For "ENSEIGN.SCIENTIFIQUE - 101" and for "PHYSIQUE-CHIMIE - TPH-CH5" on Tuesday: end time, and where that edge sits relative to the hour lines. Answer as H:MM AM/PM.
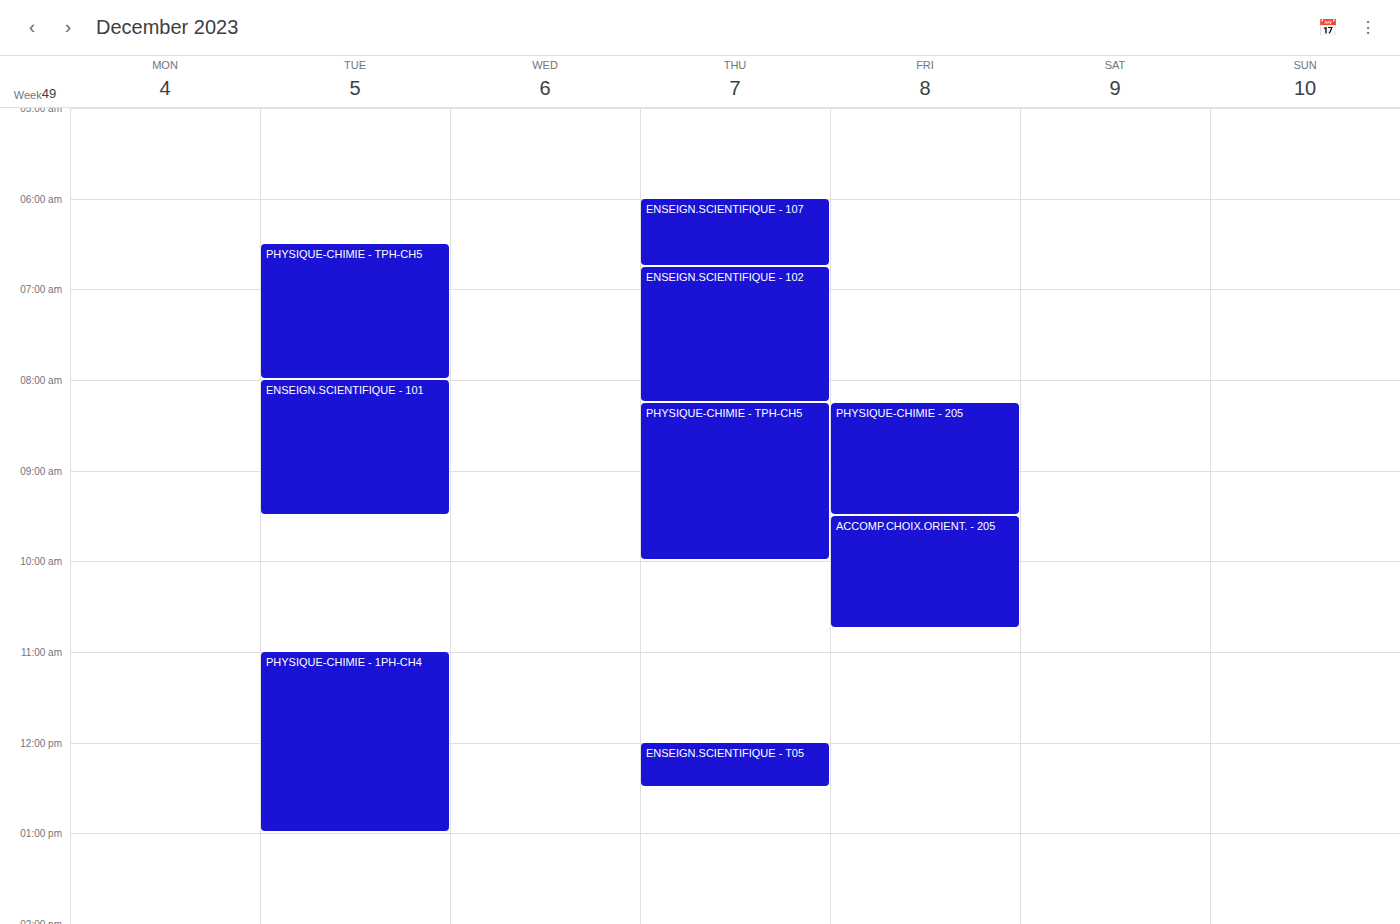
"ENSEIGN.SCIENTIFIQUE - 101": 9:30 AM, halfway between the 9 AM and 10 AM lines. "PHYSIQUE-CHIMIE - TPH-CH5": 8:00 AM, exactly on the 8 AM line.